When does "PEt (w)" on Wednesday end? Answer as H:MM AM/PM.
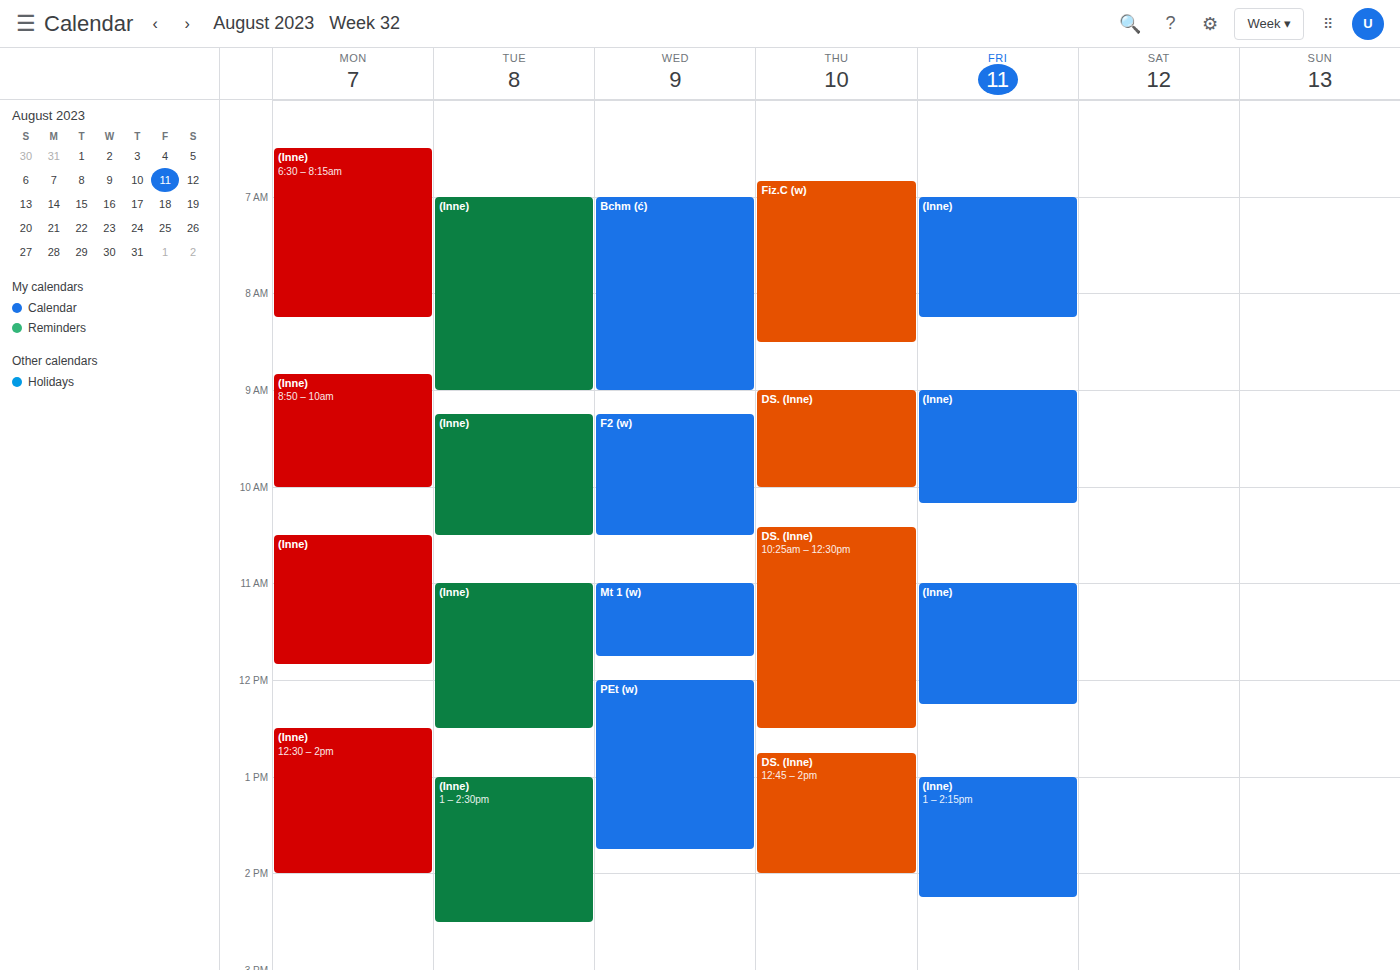
1:45 PM